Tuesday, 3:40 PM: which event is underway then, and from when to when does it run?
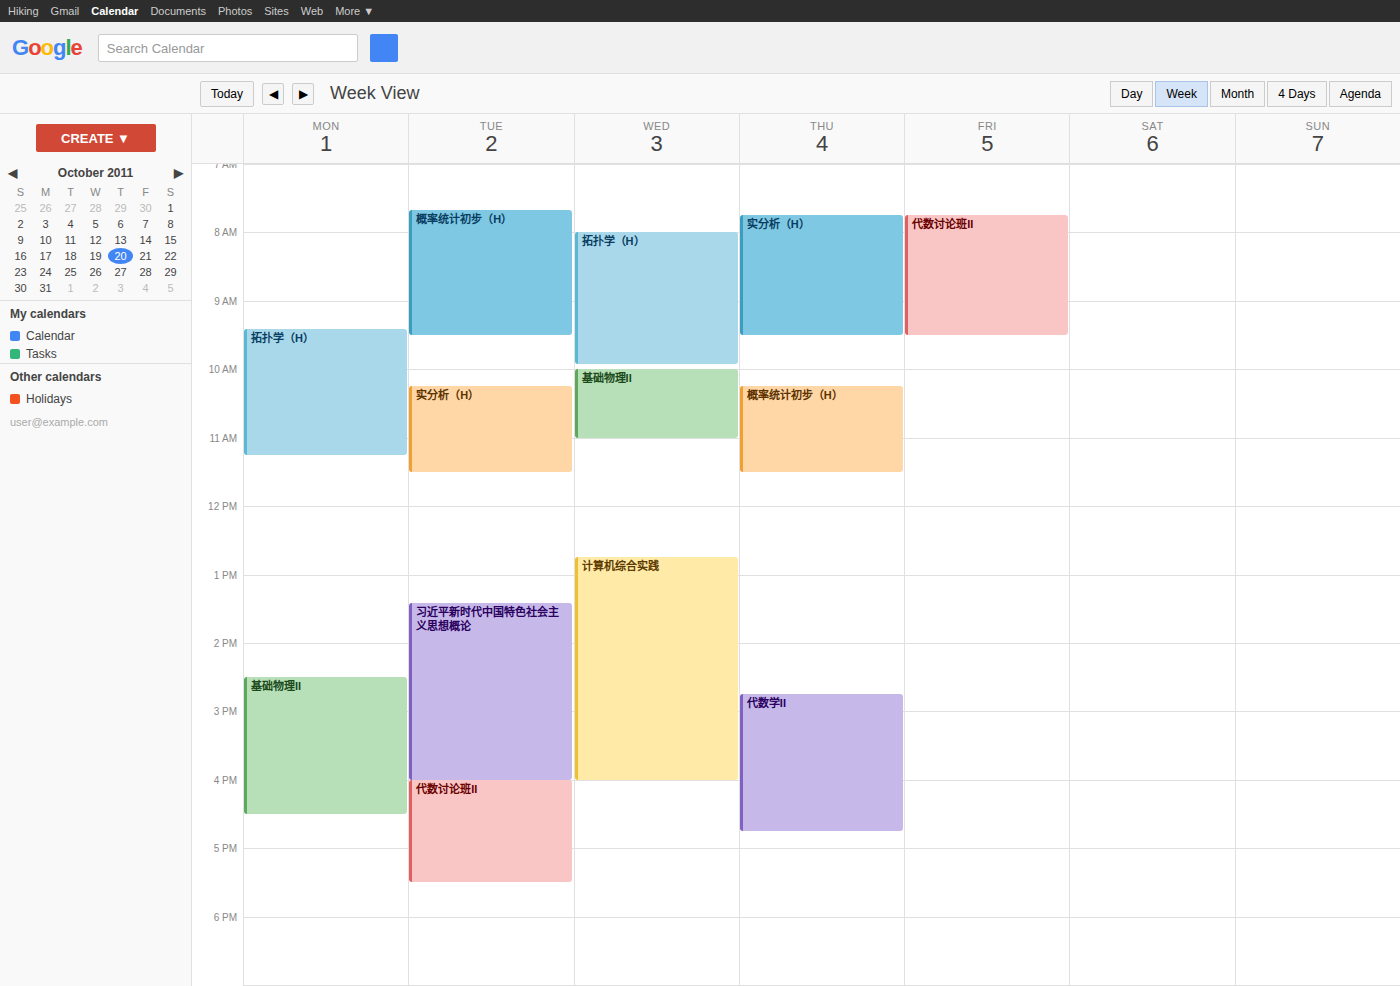
"习近平新时代中国特色社会主义思想概论", 1:25 PM to 4:00 PM